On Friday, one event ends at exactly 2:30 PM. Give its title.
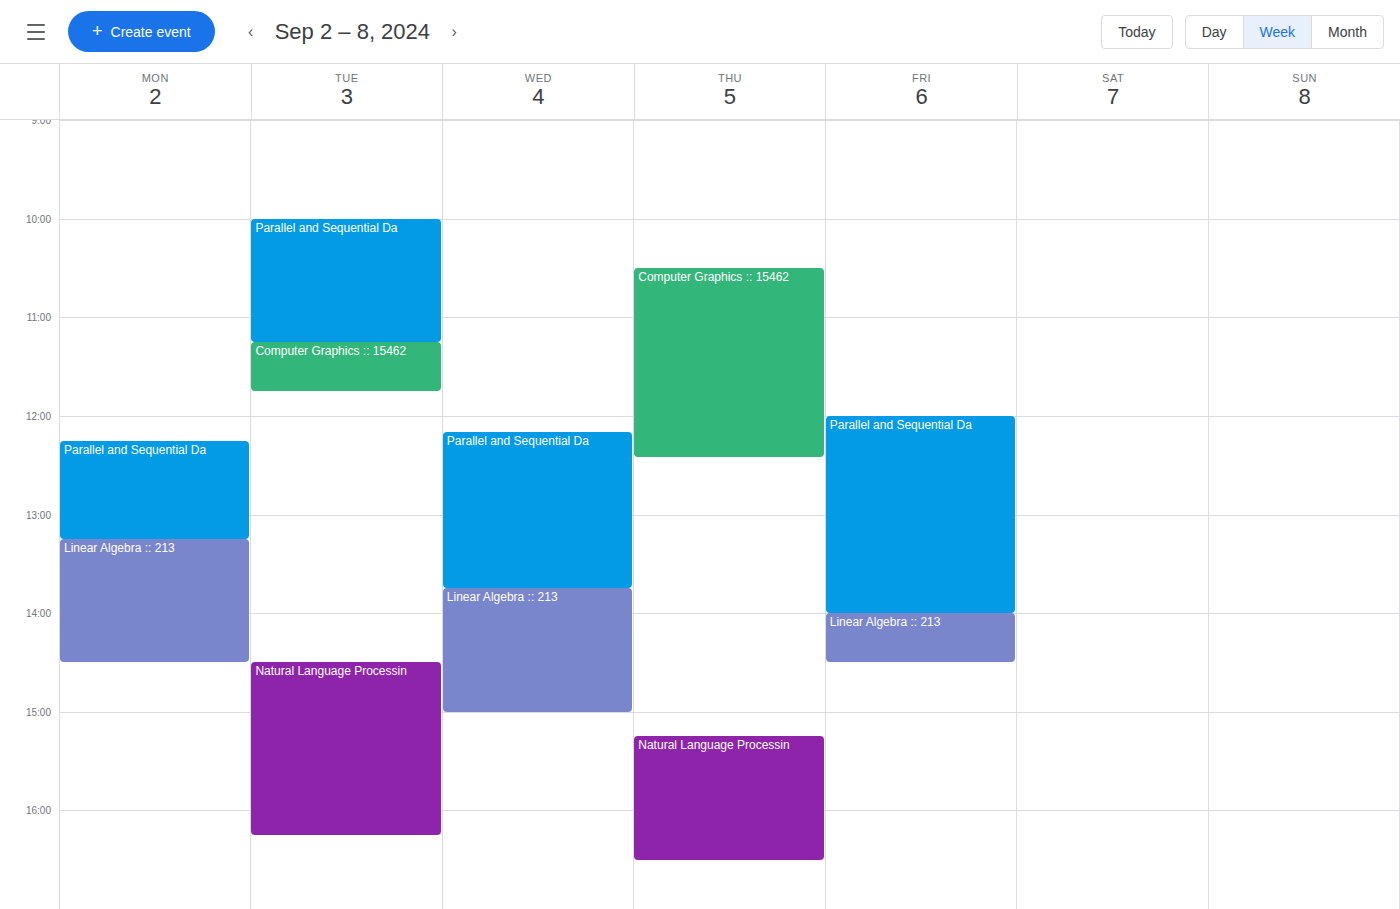
"Linear Algebra :: 213"